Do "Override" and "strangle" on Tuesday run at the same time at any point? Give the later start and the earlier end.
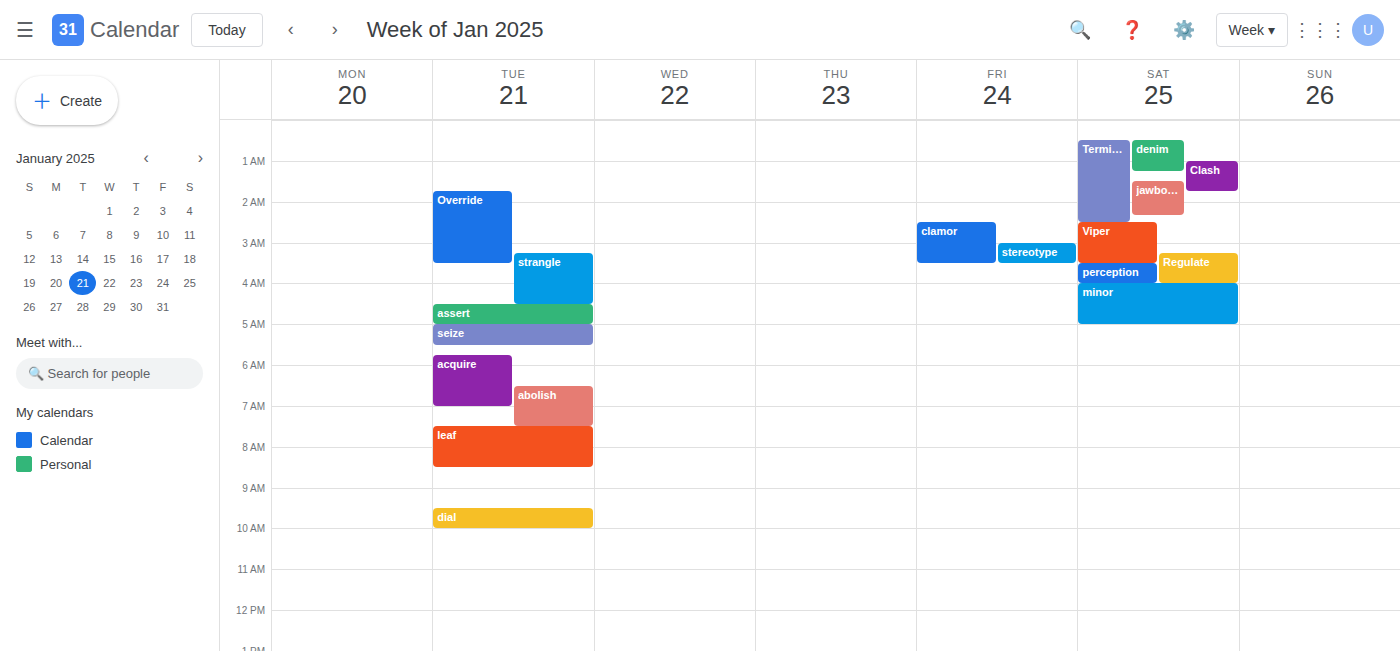
"strangle" starts at 3:15 AM, before "Override" ends at 3:30 AM -- they overlap.